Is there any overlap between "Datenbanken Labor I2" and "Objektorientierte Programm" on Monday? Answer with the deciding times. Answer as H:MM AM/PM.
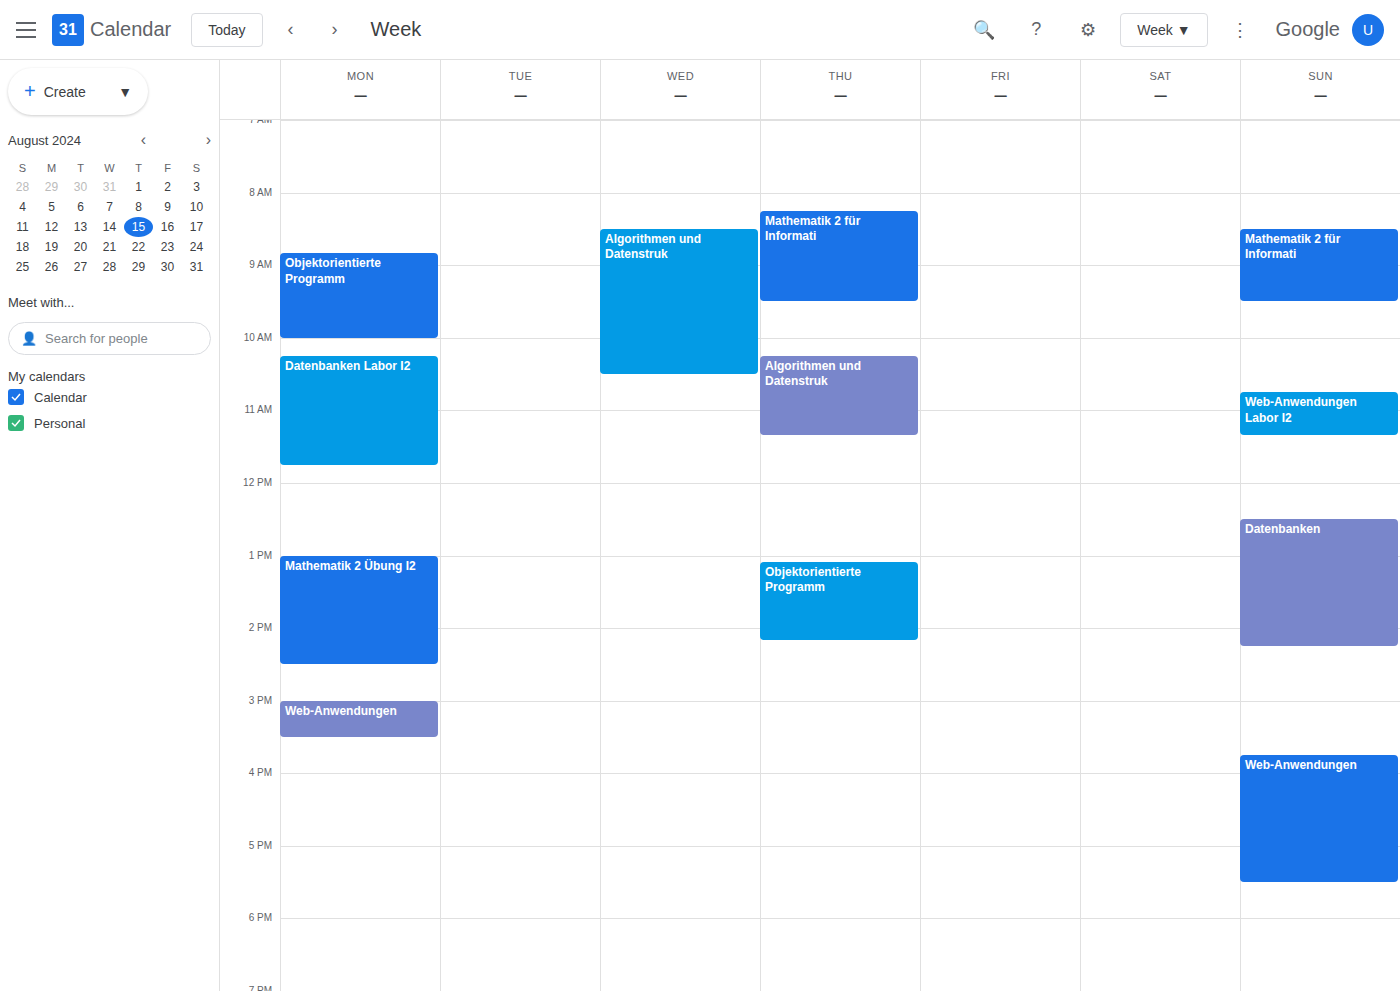
"Objektorientierte Programm" ends at 10:00 AM and "Datenbanken Labor I2" starts at 10:15 AM -- no overlap.